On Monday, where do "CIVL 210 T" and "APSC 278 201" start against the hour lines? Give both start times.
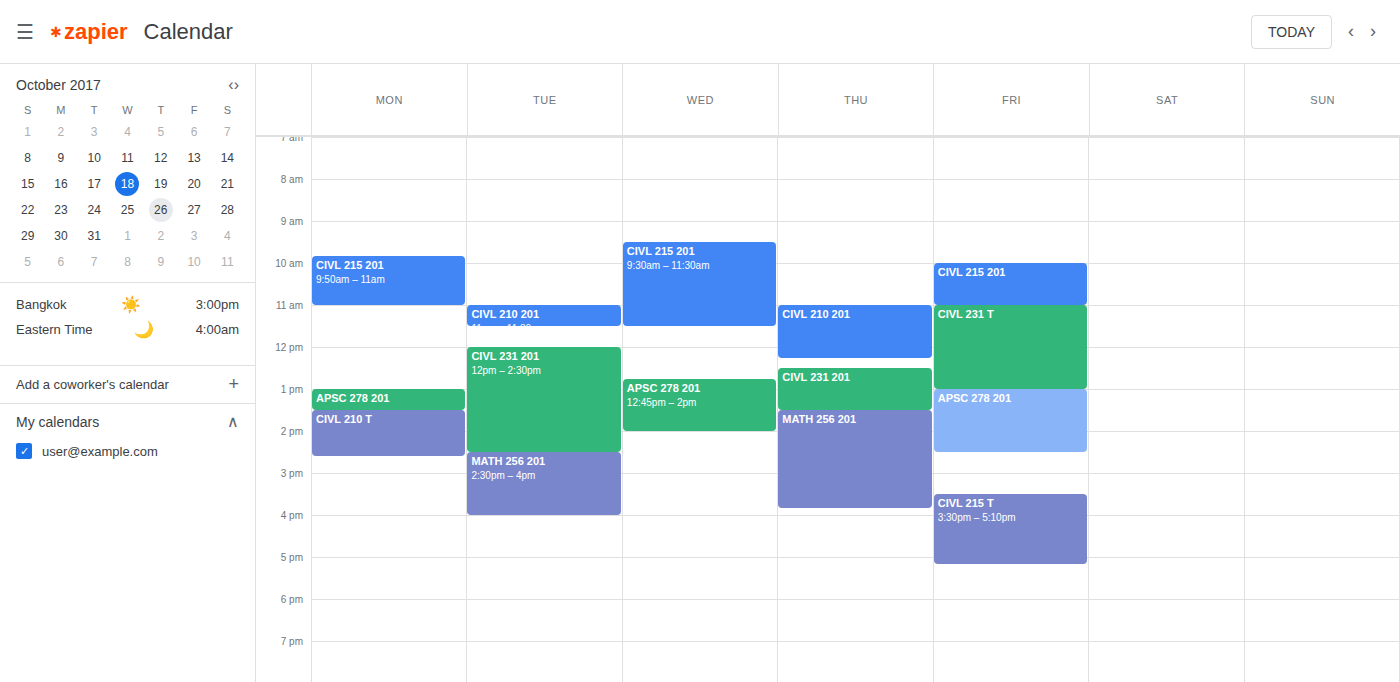
"CIVL 210 T": 13:30, halfway between the 13:00 and 14:00 lines. "APSC 278 201": 13:00, exactly on the 13:00 line.